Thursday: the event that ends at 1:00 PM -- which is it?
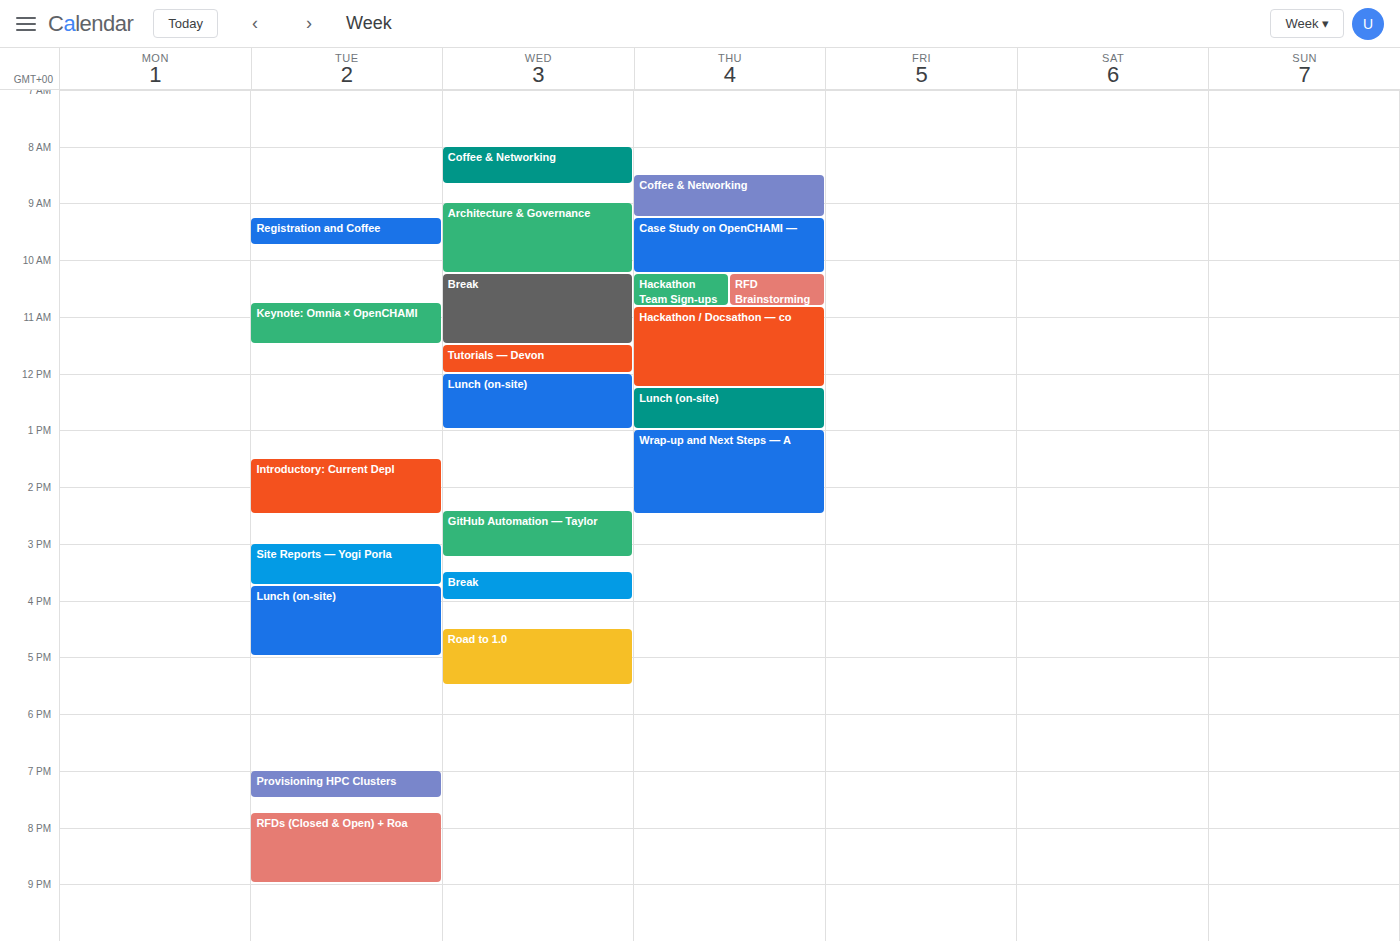
"Lunch (on-site)"